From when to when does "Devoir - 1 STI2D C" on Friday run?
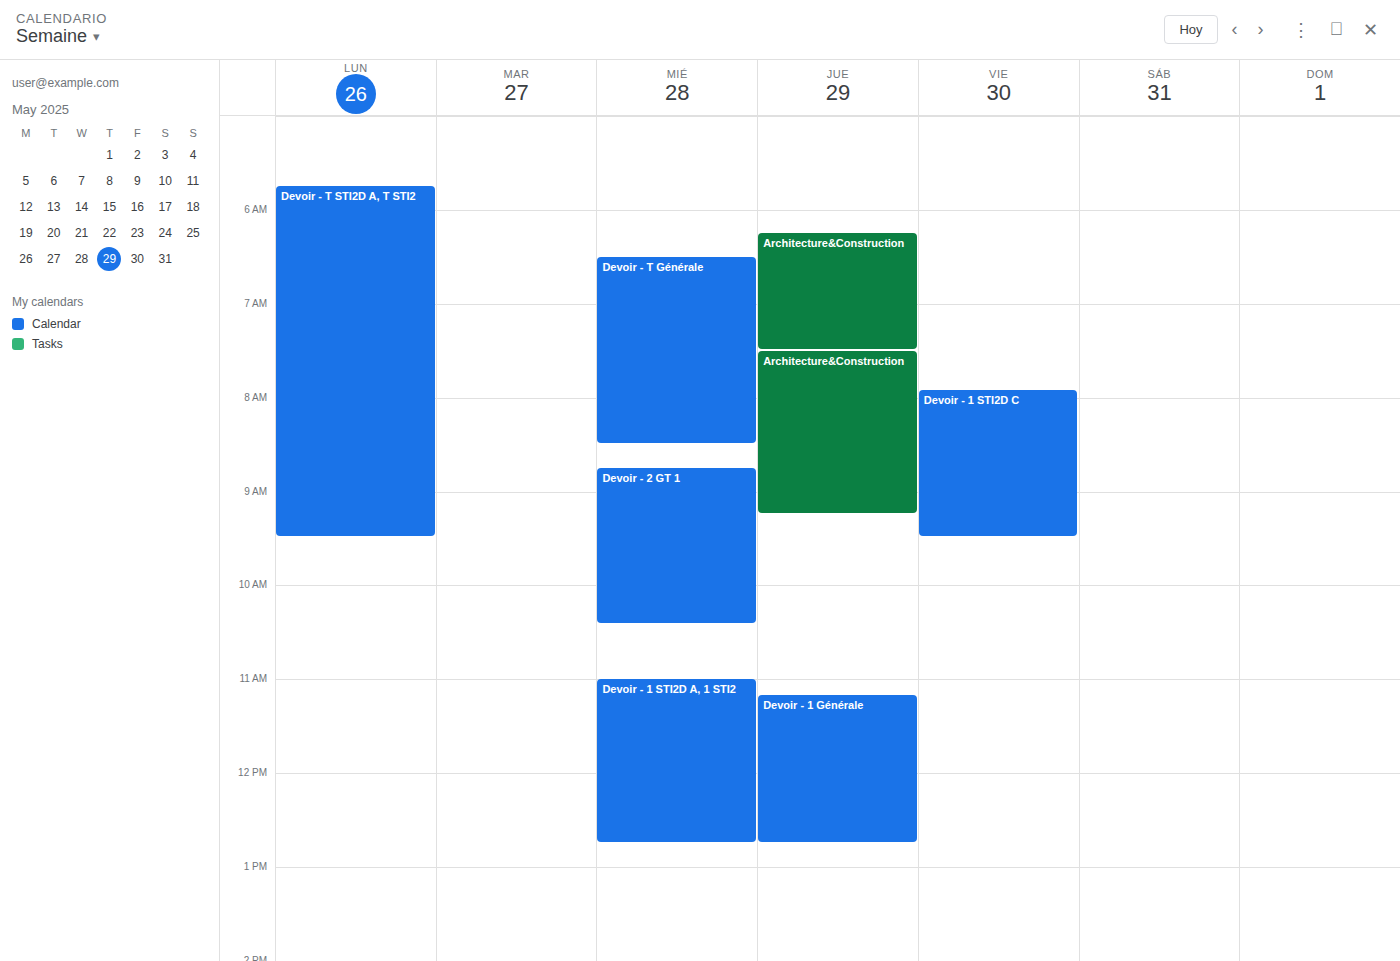
7:55 AM to 9:30 AM